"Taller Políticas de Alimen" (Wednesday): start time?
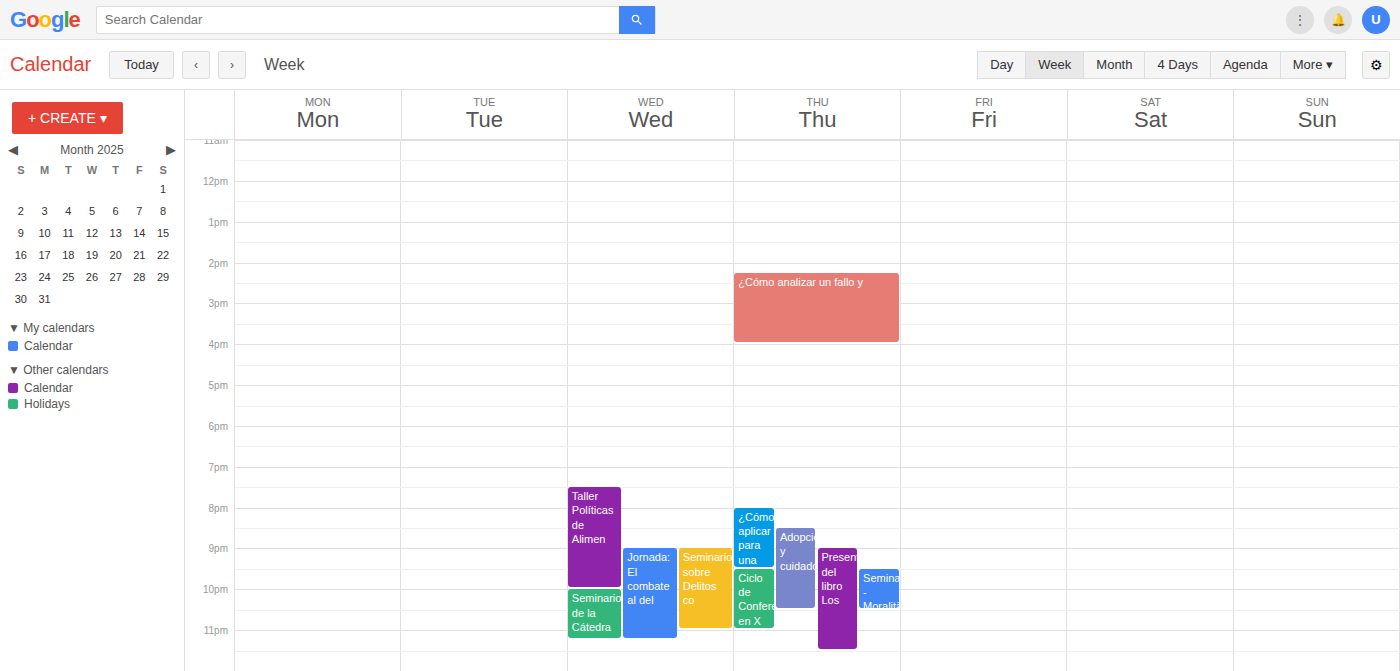
7:30 PM